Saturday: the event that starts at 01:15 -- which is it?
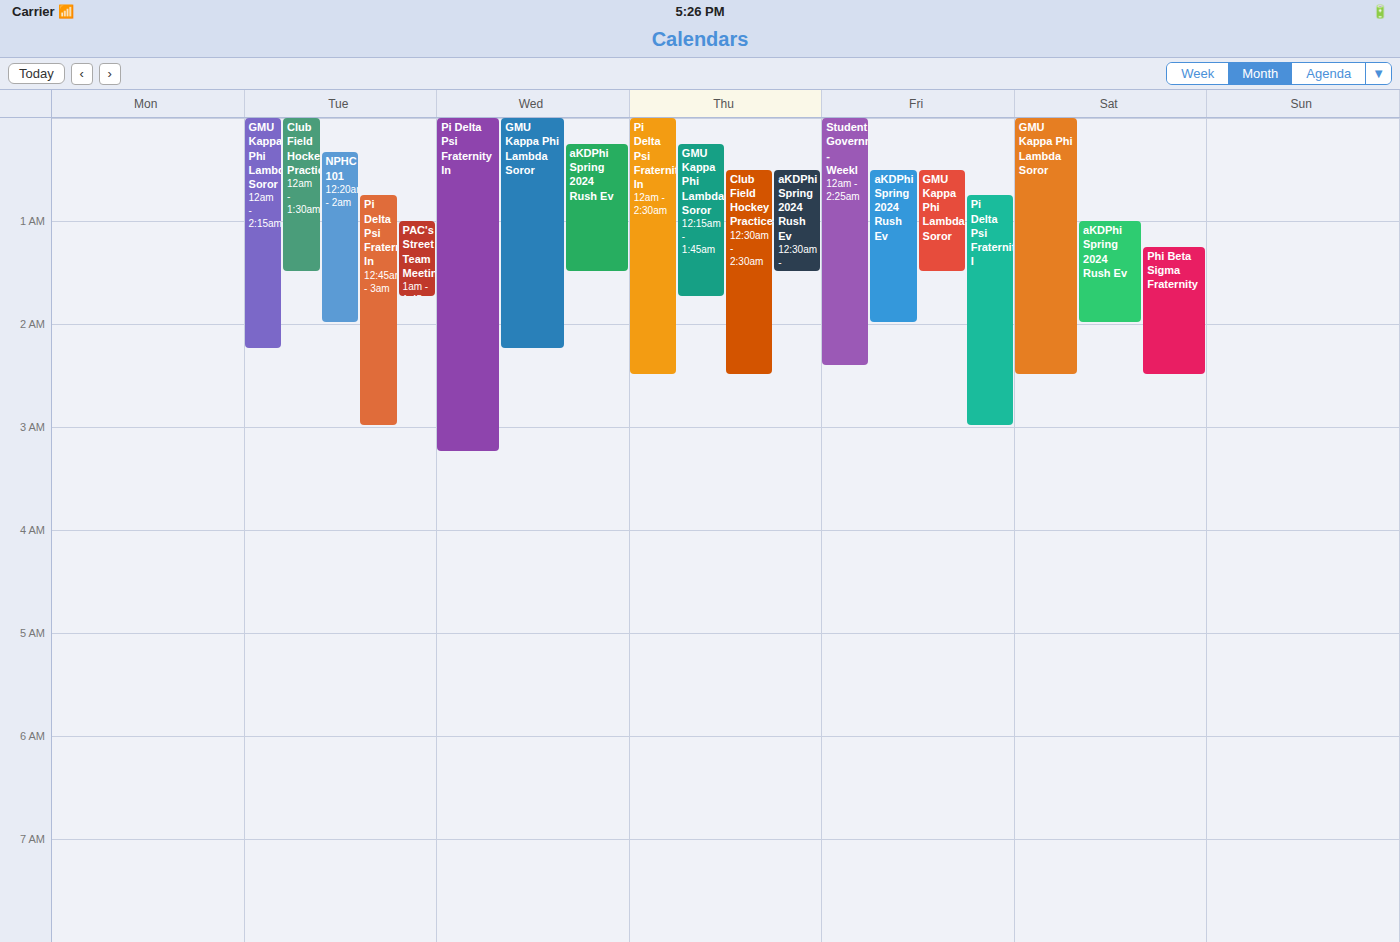
"Phi Beta Sigma Fraternity"